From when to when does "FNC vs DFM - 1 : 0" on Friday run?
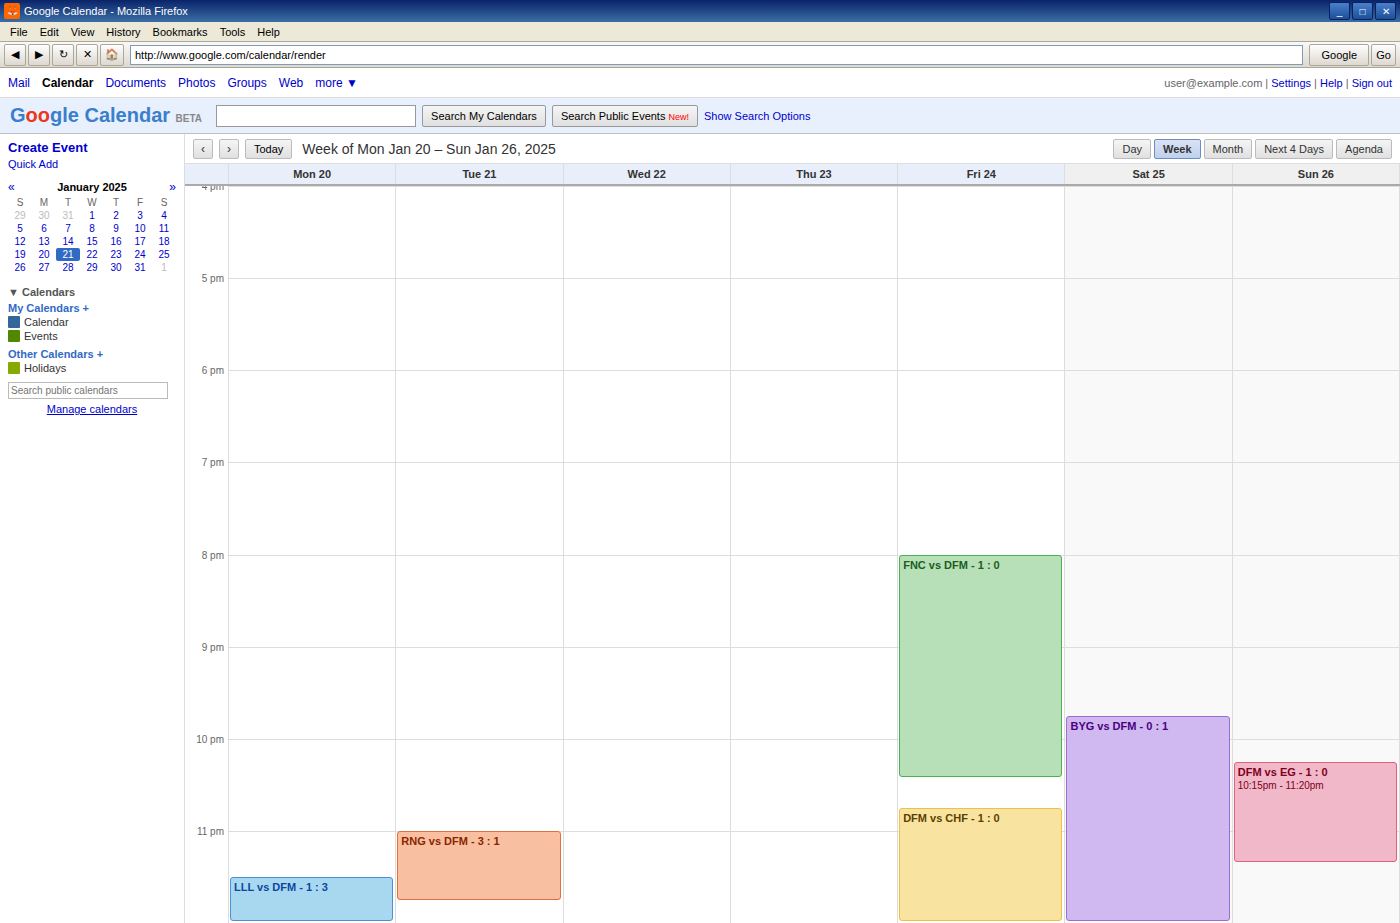
8:00 PM to 10:25 PM